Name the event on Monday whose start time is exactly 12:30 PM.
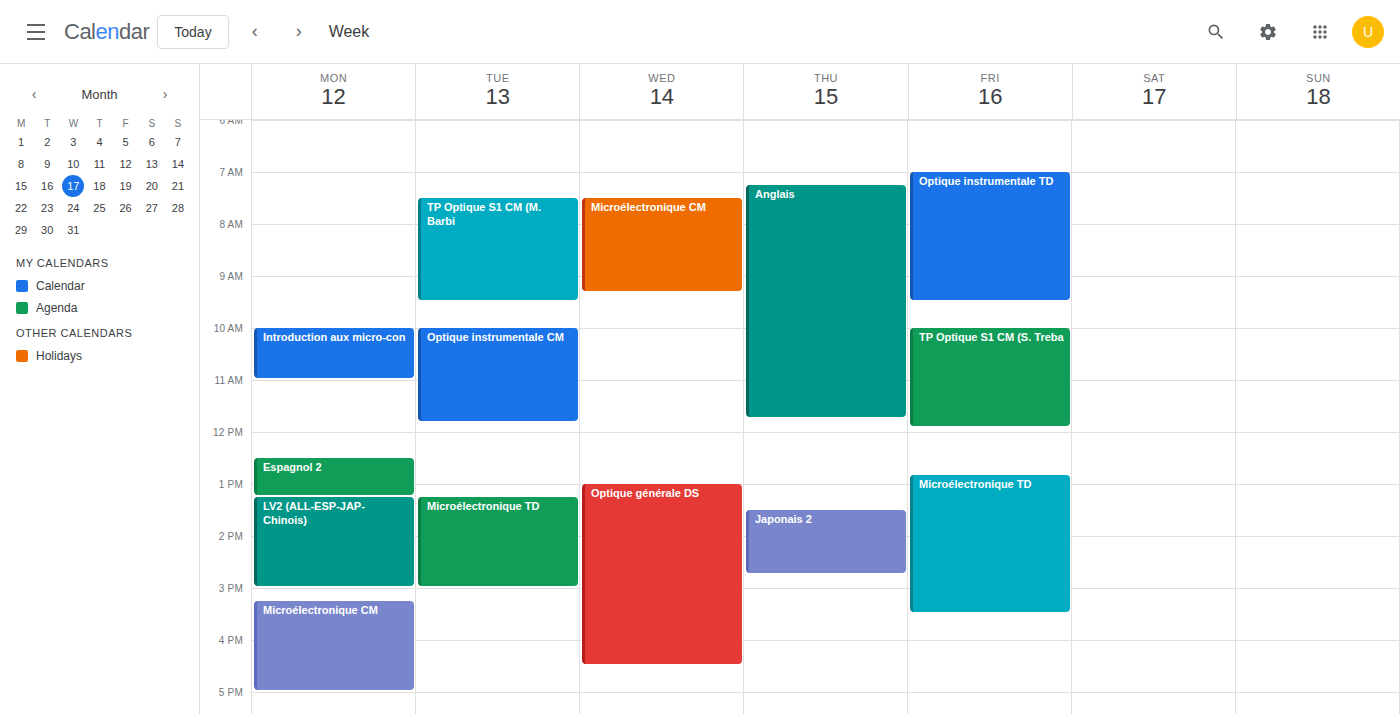
"Espagnol 2"